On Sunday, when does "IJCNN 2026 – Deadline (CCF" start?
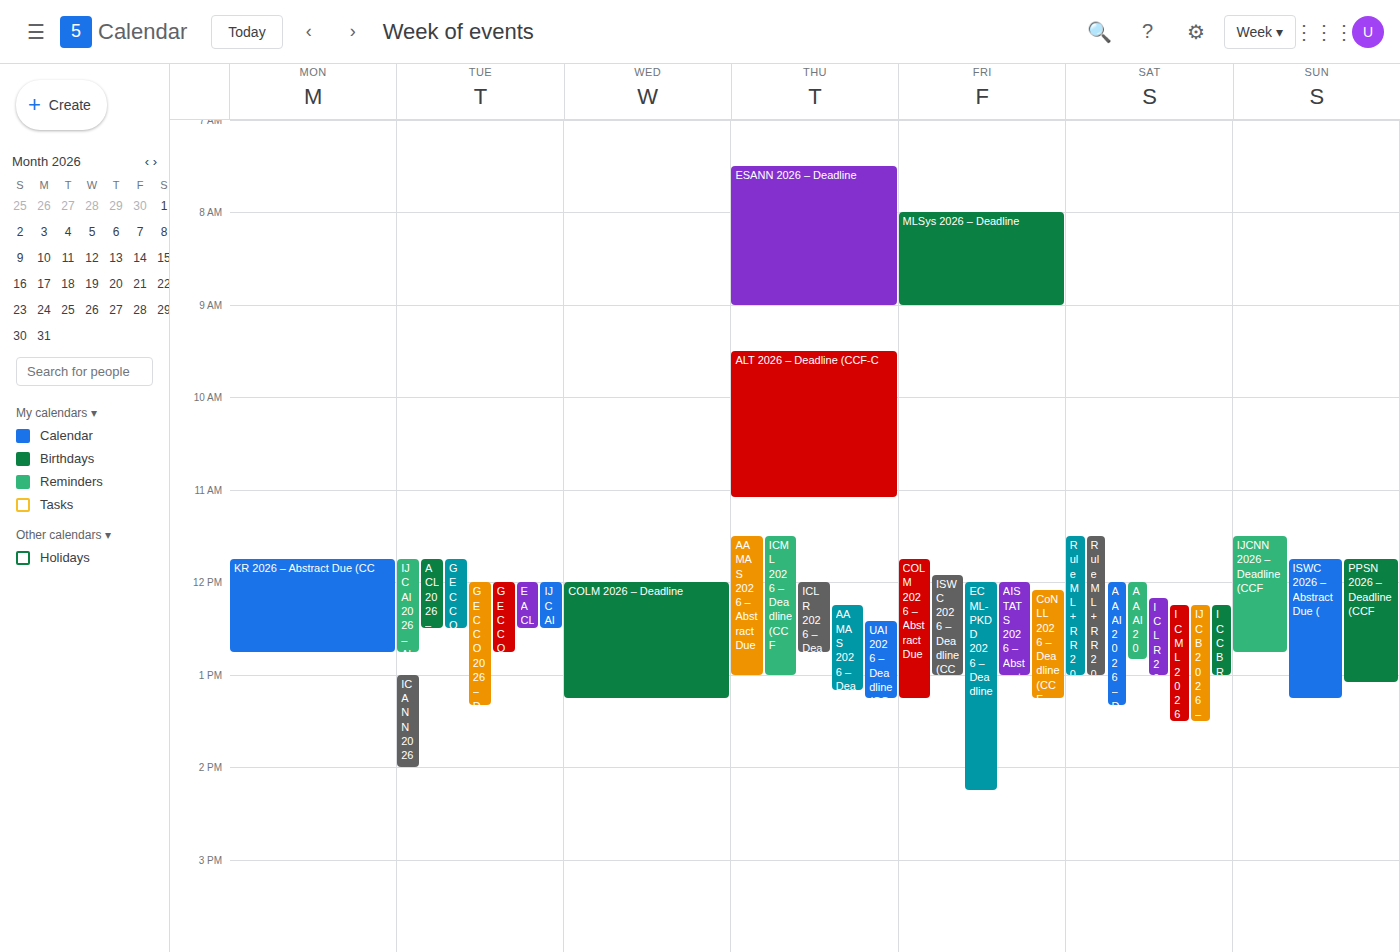
11:30 AM